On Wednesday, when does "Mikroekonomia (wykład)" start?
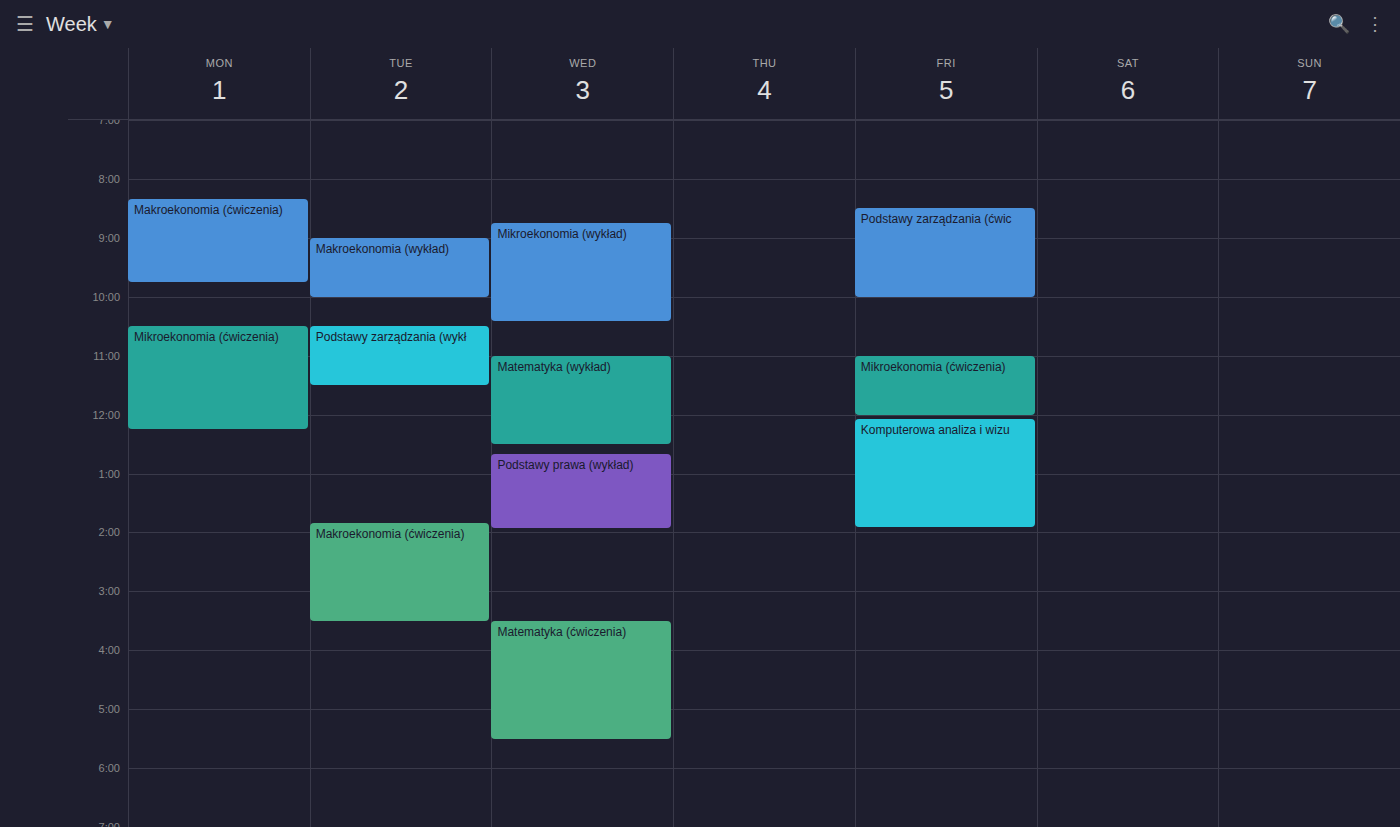
8:45 AM